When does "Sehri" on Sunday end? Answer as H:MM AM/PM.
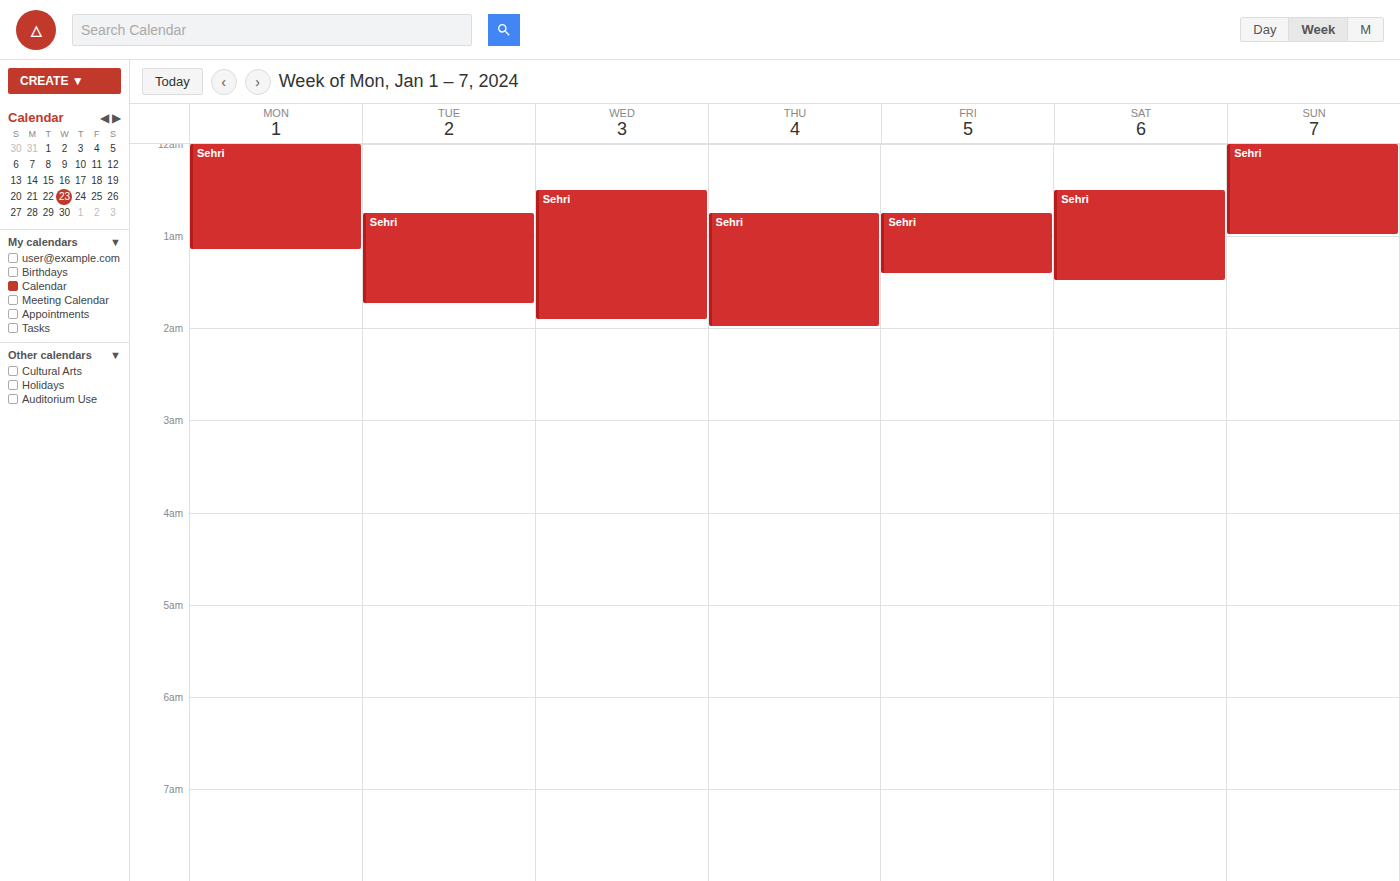
1:00 AM